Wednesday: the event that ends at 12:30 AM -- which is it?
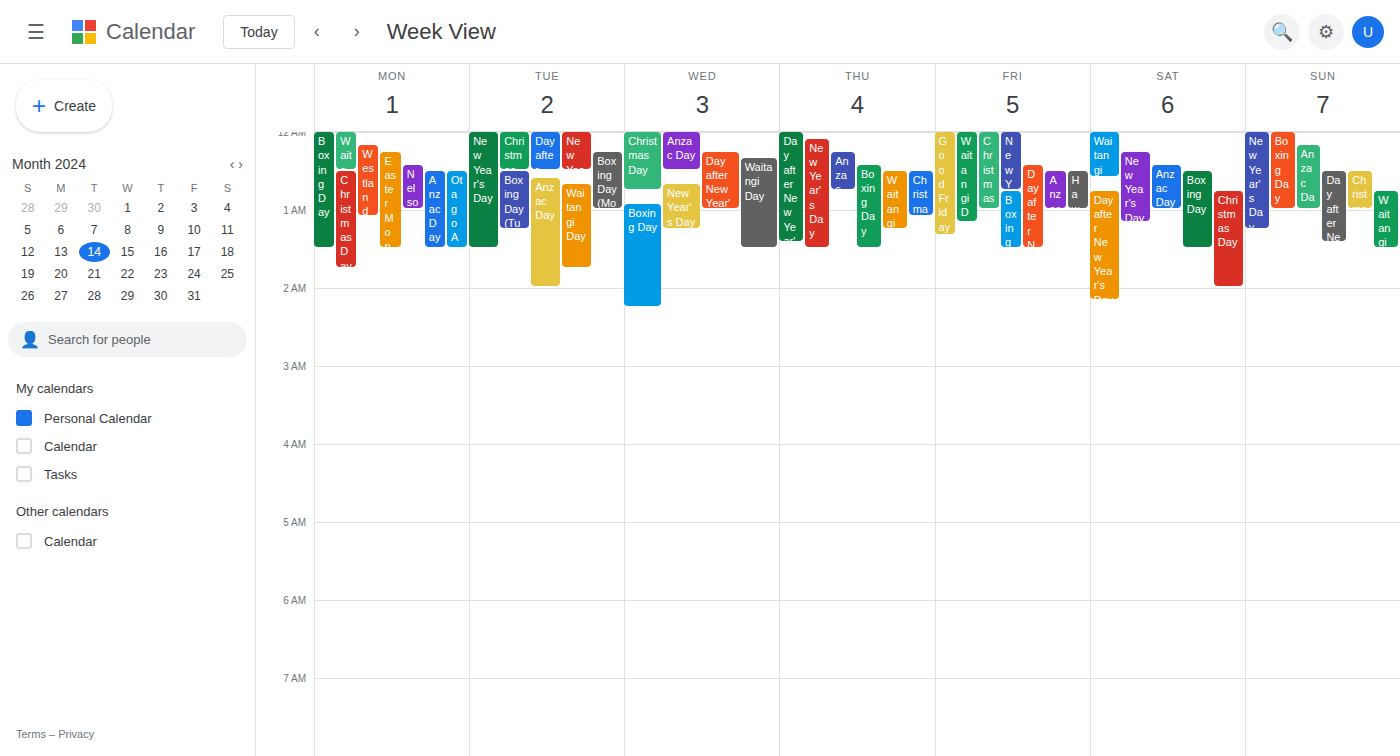
"Anzac Day"